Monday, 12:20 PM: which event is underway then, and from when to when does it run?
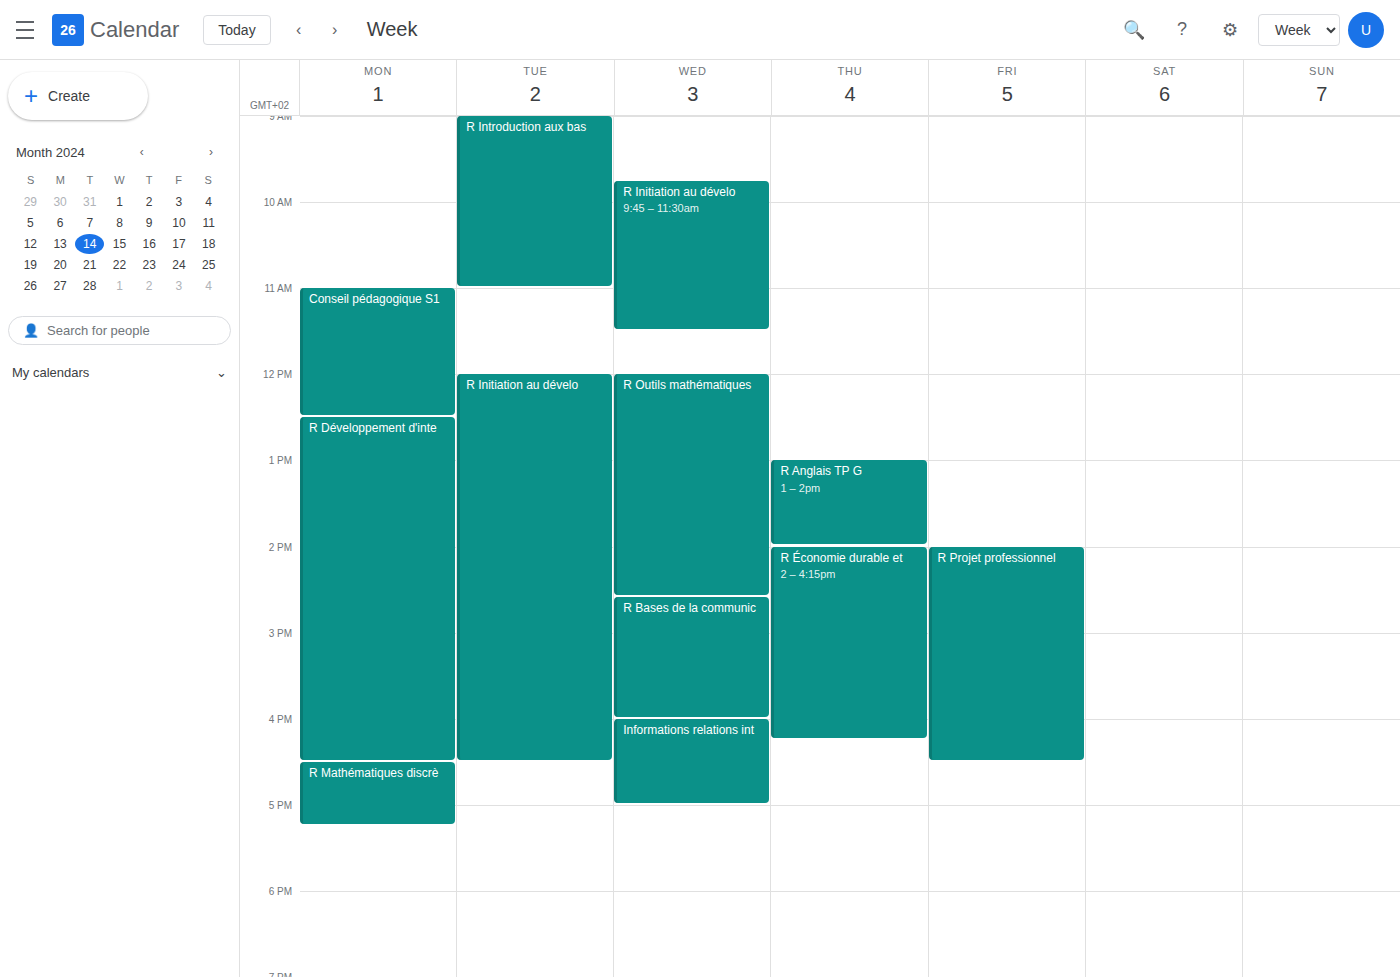
"Conseil pédagogique S1", 11:00 AM to 12:30 PM